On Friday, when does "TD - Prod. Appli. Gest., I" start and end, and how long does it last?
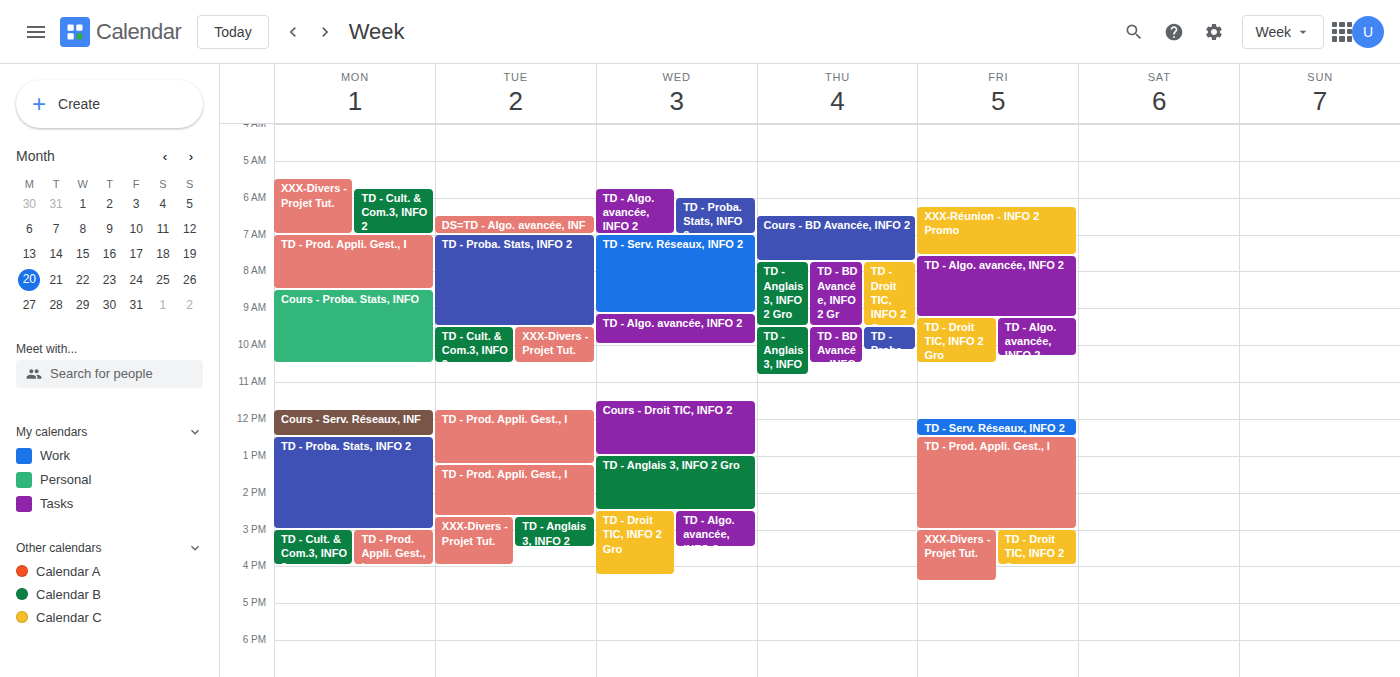
12:30 to 15:00, 2 hours 30 minutes